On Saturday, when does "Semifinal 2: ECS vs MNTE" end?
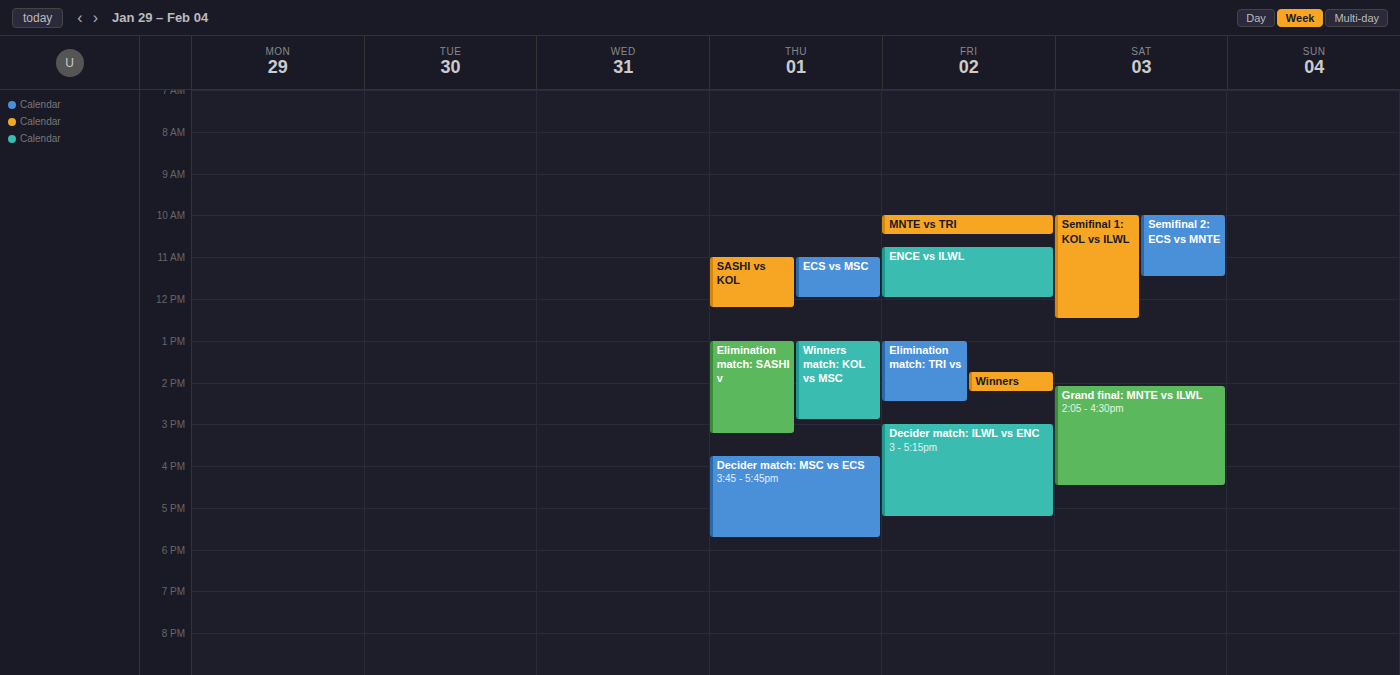
11:30 AM